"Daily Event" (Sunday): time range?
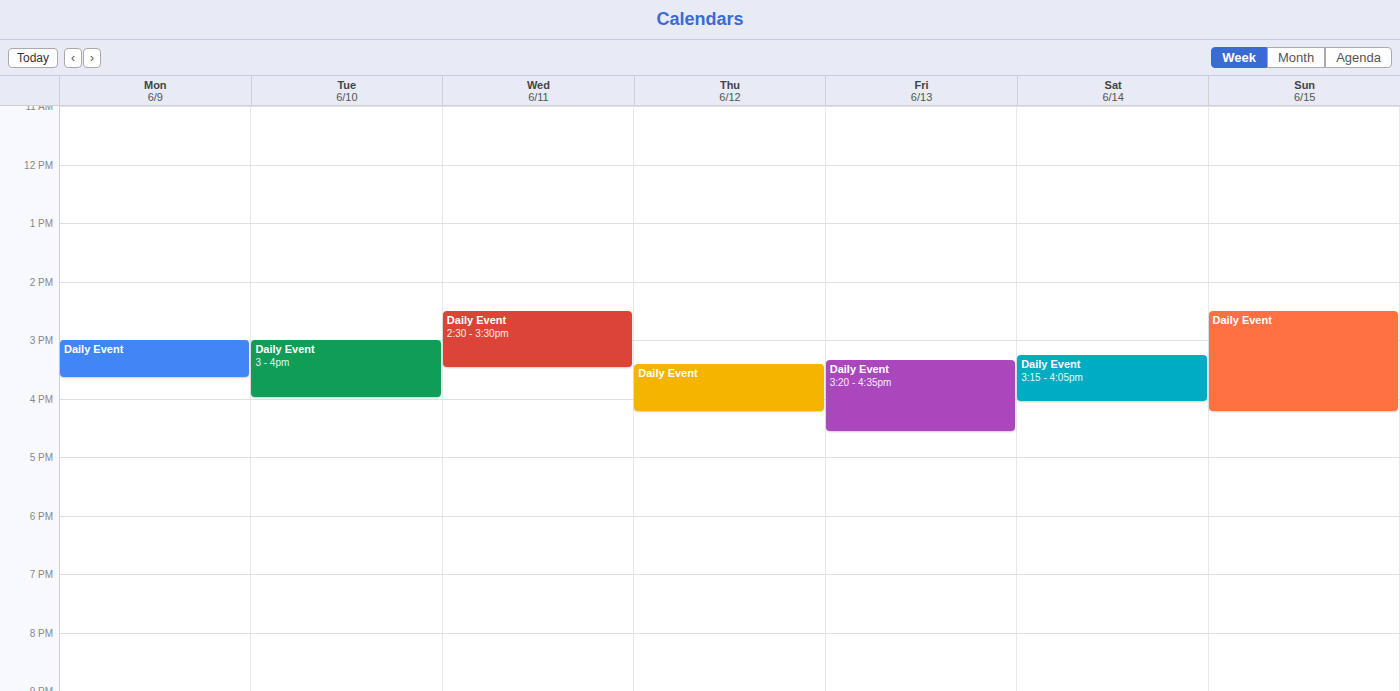
2:30 PM to 4:15 PM